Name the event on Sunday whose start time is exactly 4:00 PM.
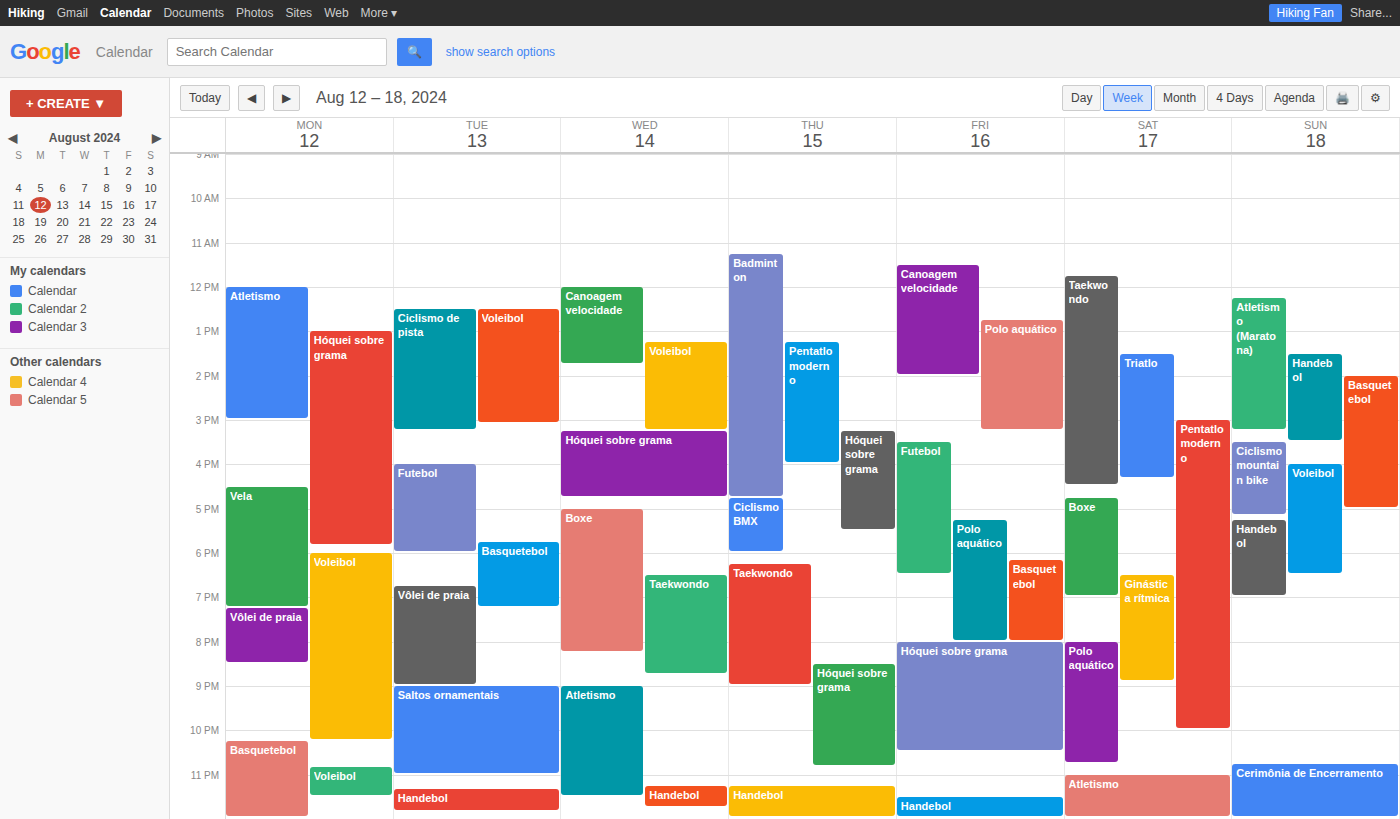
"Voleibol"